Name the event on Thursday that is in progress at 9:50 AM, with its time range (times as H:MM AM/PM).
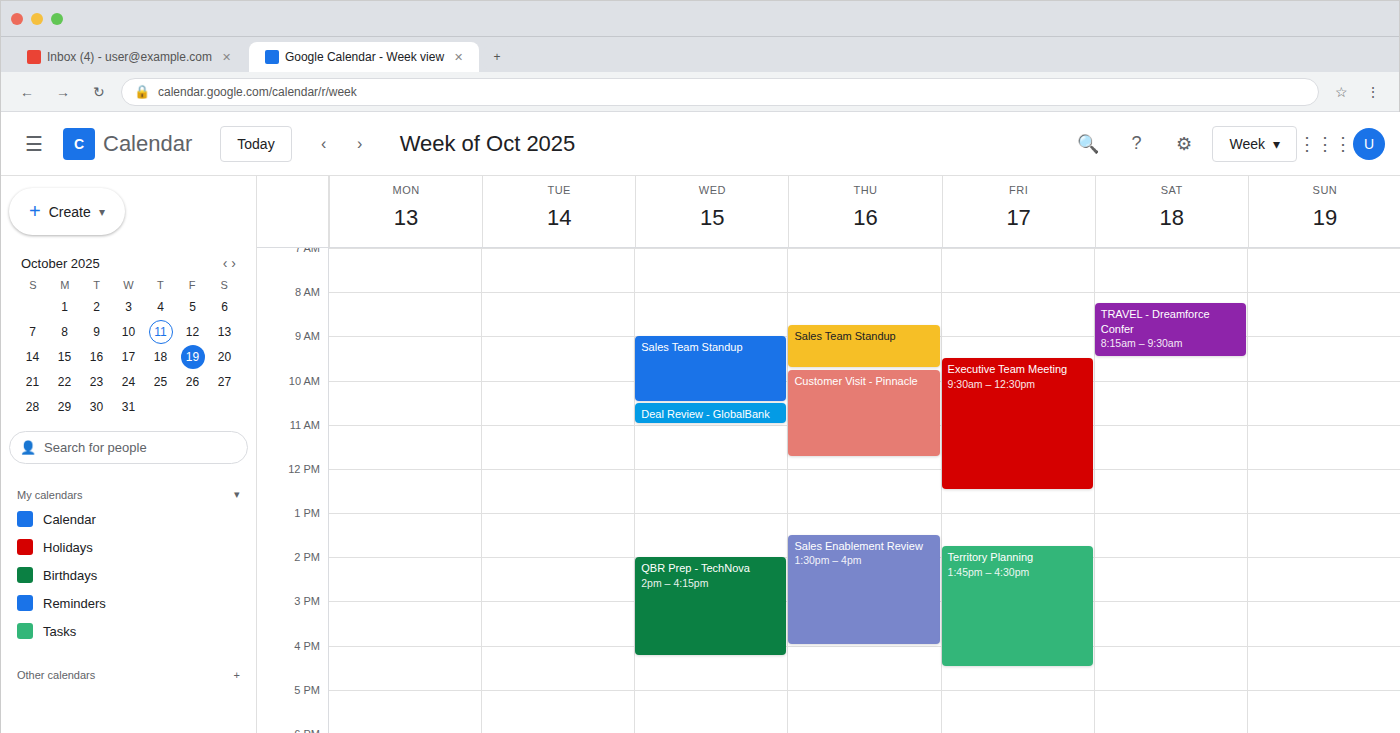
"Customer Visit - Pinnacle", 9:45 AM to 11:45 AM